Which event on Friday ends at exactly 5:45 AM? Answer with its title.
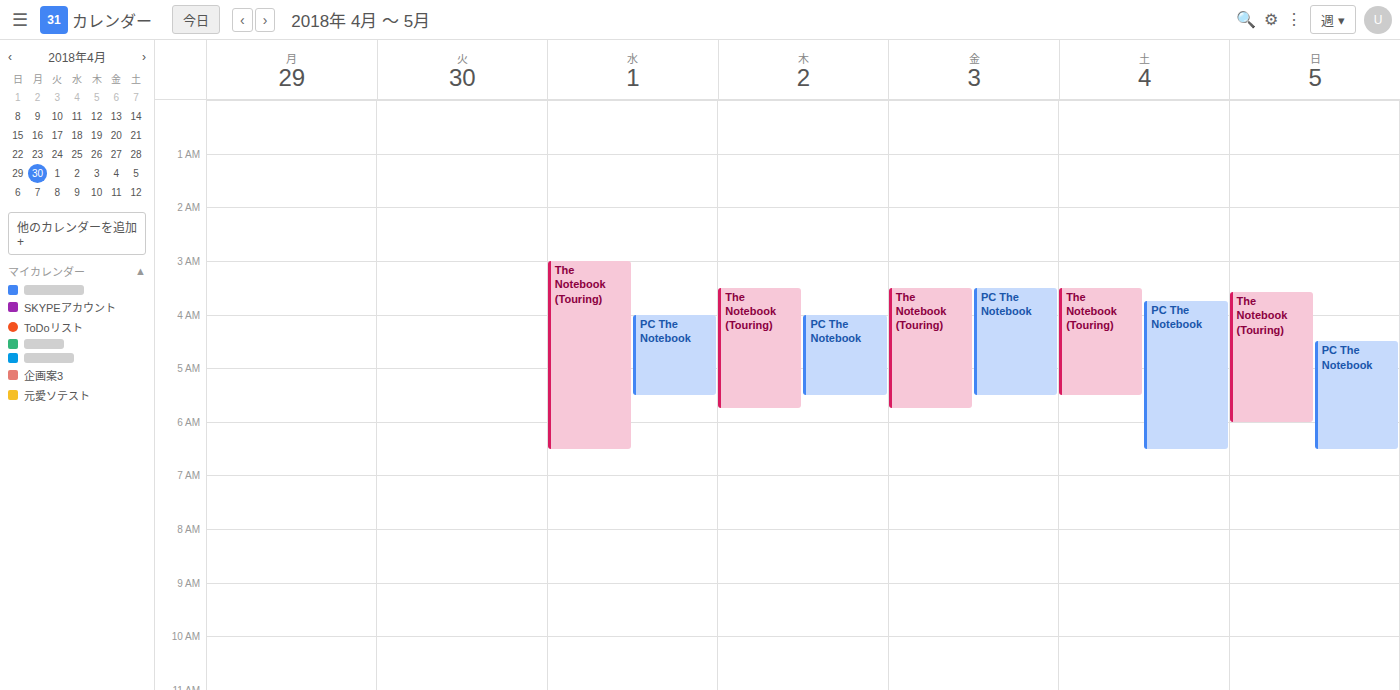
"The Notebook (Touring)"